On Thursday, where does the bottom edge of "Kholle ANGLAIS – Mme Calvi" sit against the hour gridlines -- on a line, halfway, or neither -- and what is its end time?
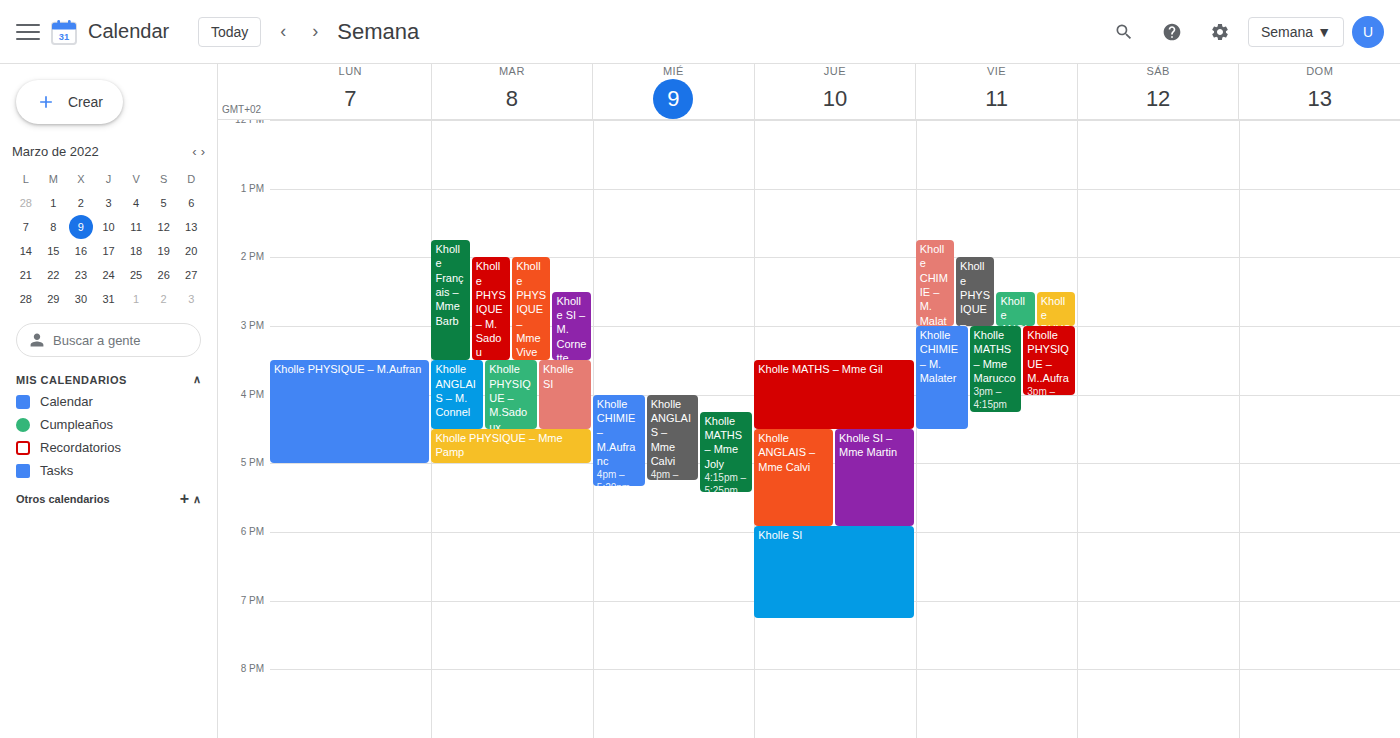
5:55 PM -- neither: 55 minutes below the 5 PM line and 5 minutes above the 6 PM line.